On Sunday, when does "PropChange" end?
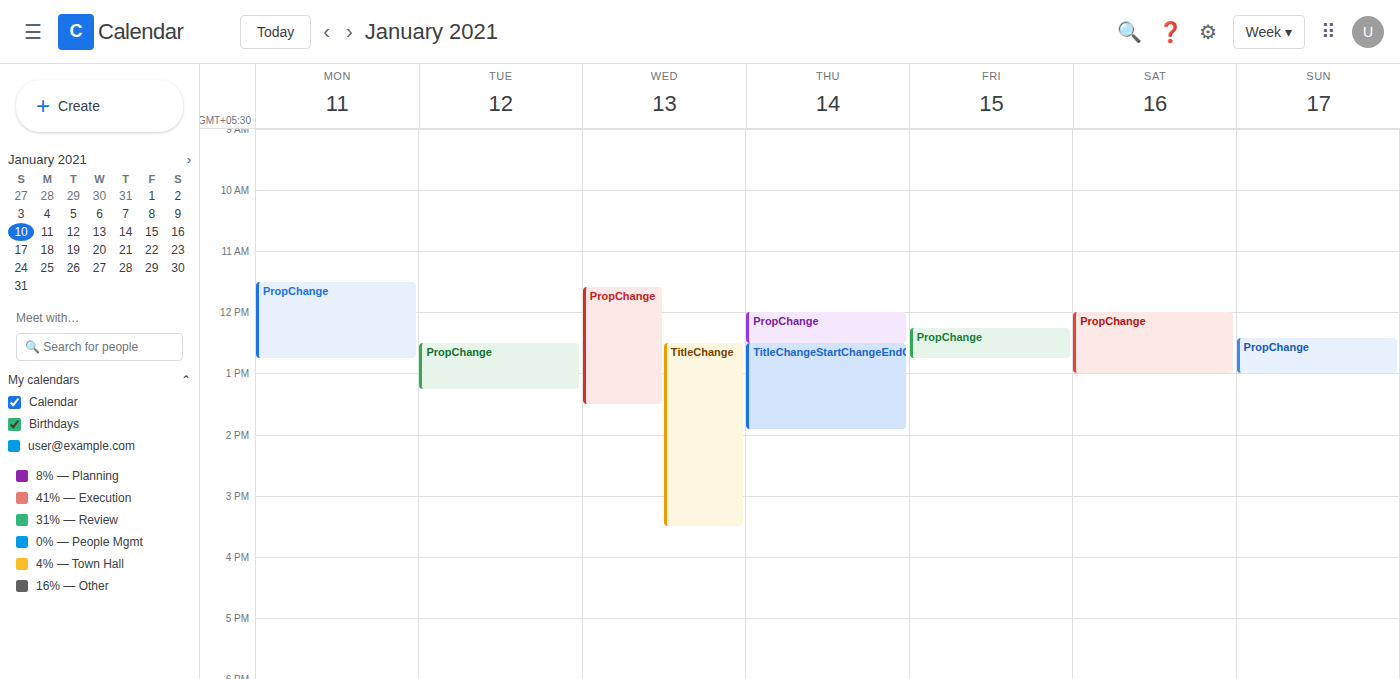
1:00 PM